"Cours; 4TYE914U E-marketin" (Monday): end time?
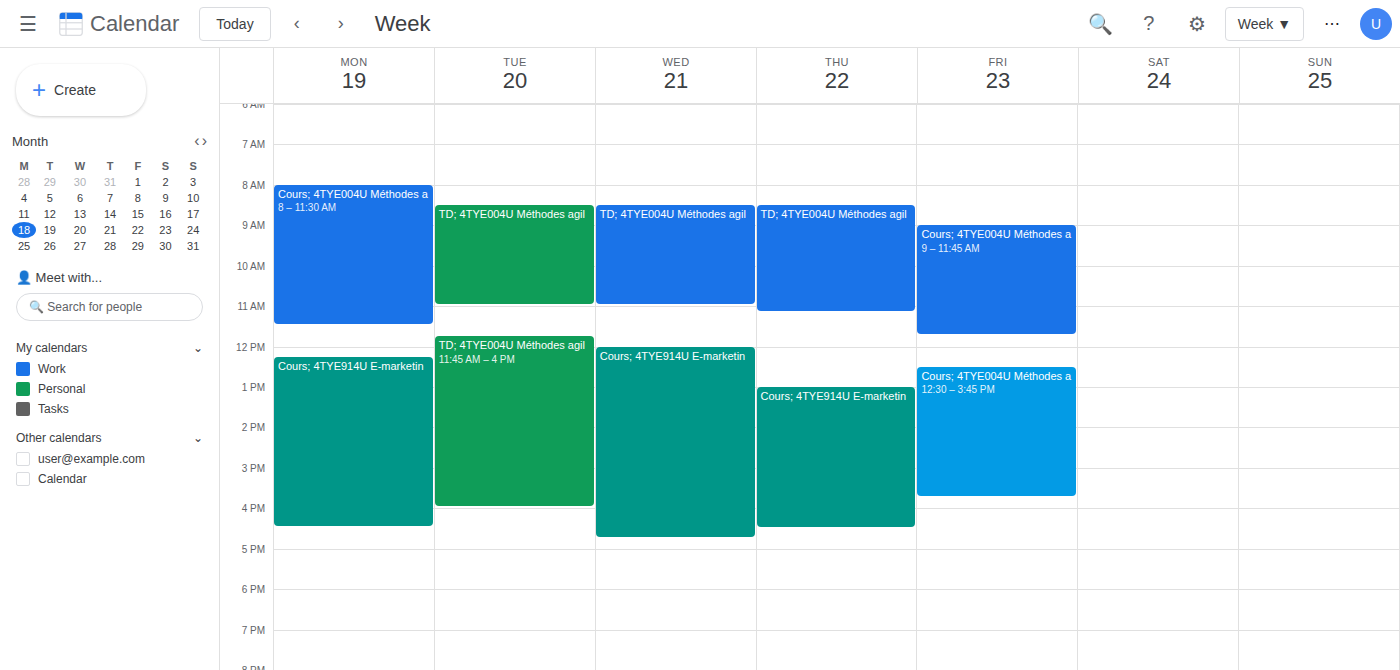
16:30